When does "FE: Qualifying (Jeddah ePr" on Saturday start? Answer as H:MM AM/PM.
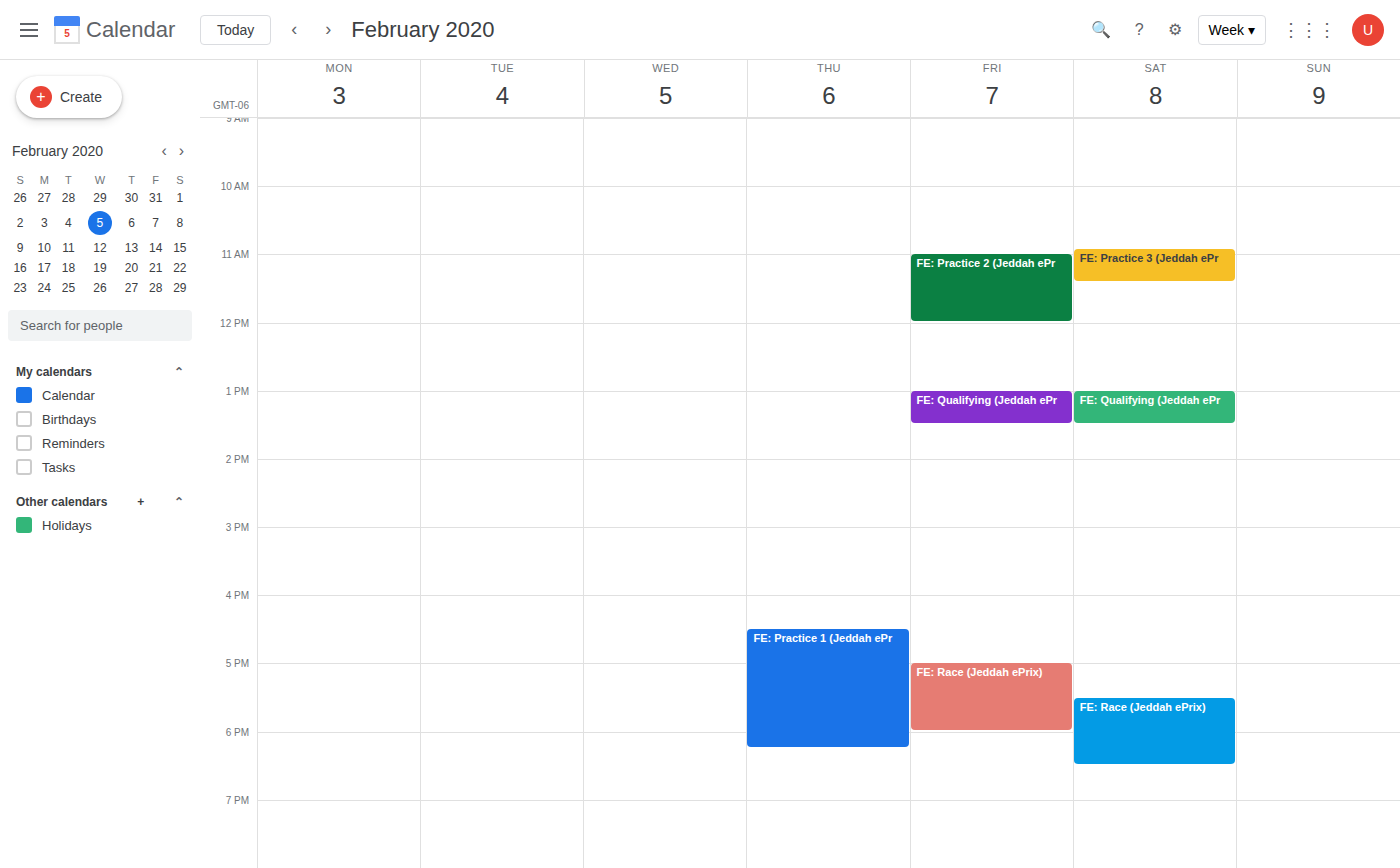
1:00 PM